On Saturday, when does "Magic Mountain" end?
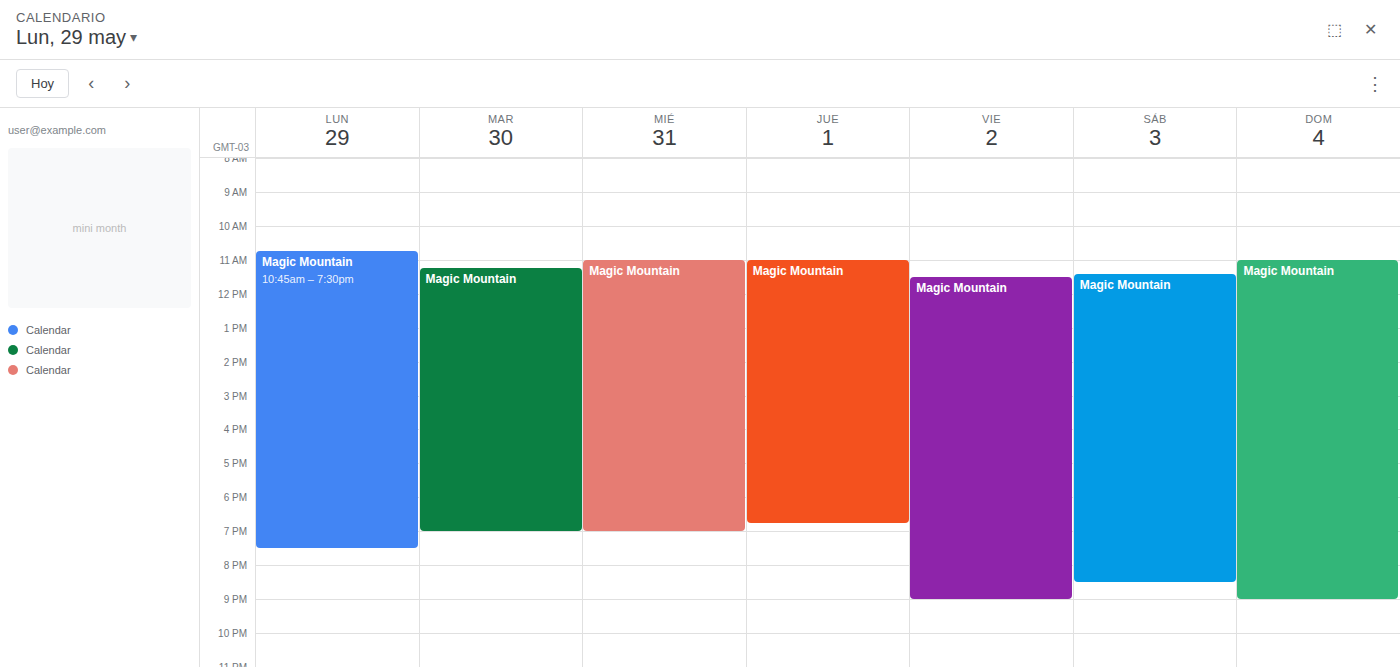
8:30 PM